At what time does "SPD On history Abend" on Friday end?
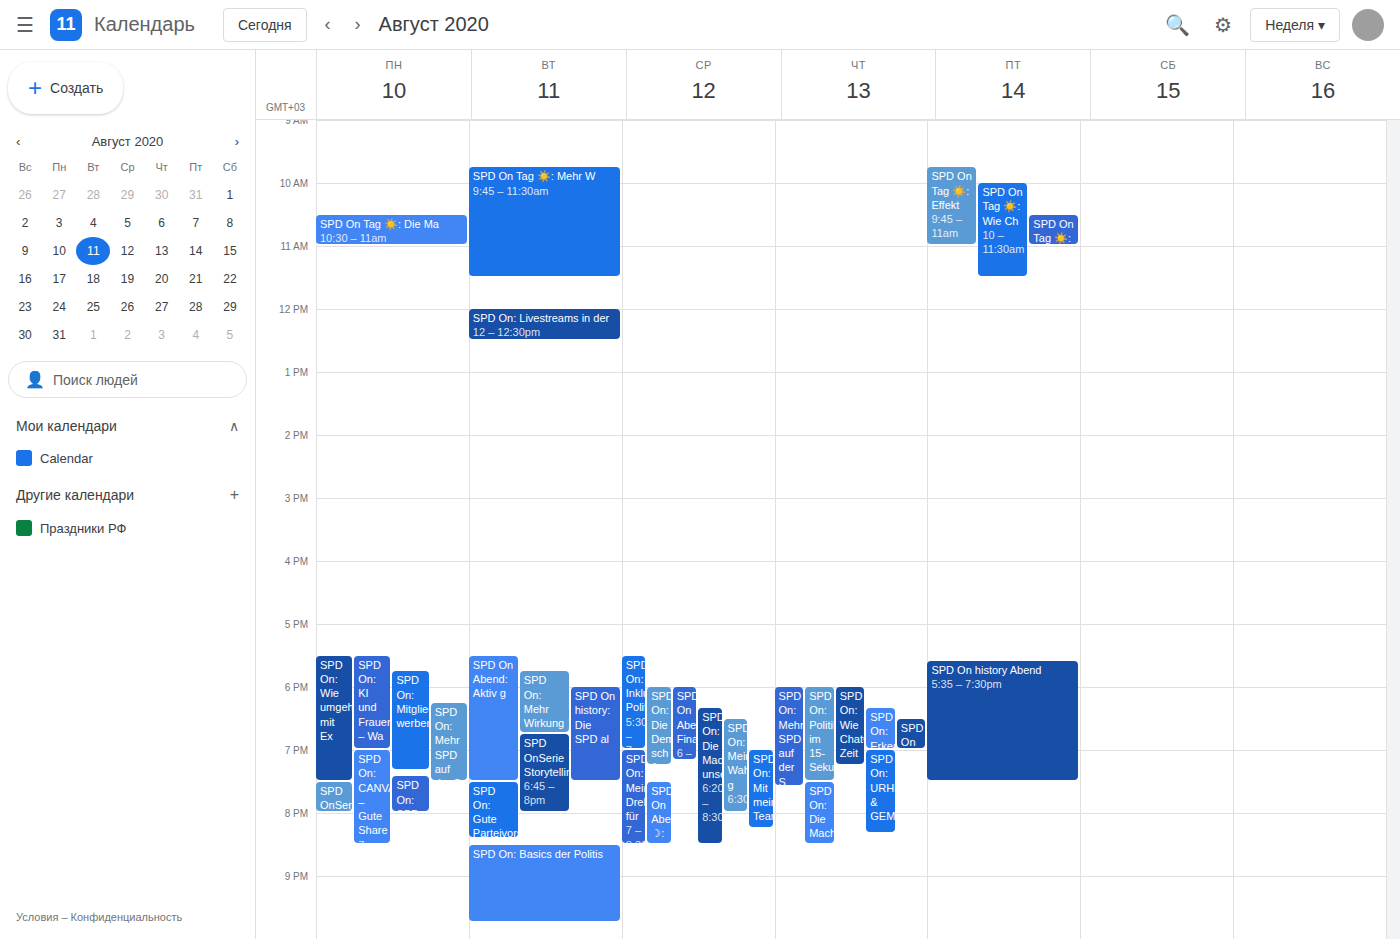
7:30 PM